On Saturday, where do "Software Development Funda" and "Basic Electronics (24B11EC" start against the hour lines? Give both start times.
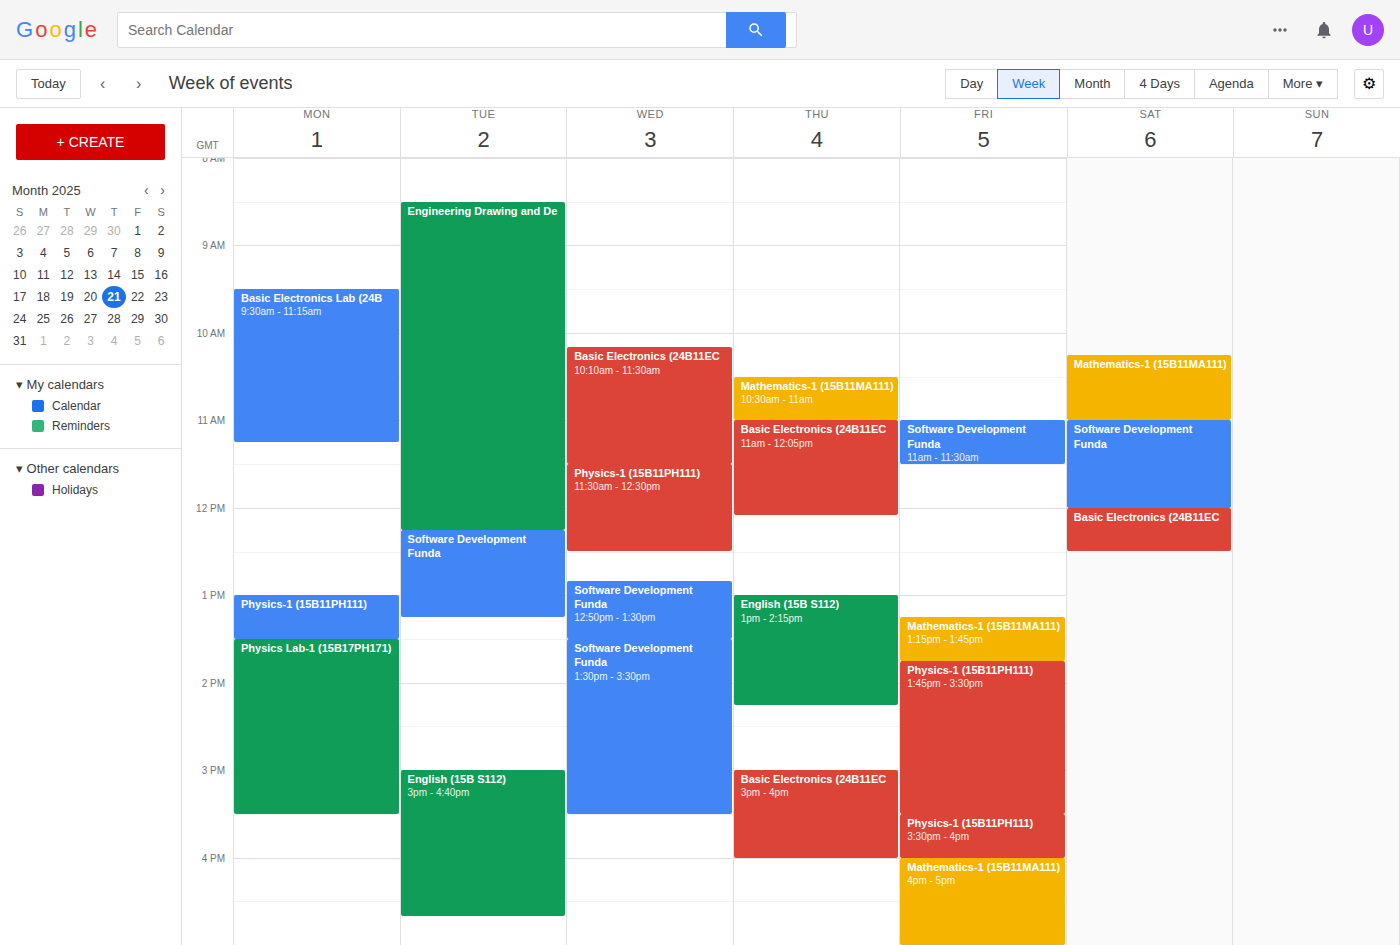
"Software Development Funda": 11:00 AM, exactly on the 11 AM line. "Basic Electronics (24B11EC": 12:00 PM, exactly on the 12 PM line.